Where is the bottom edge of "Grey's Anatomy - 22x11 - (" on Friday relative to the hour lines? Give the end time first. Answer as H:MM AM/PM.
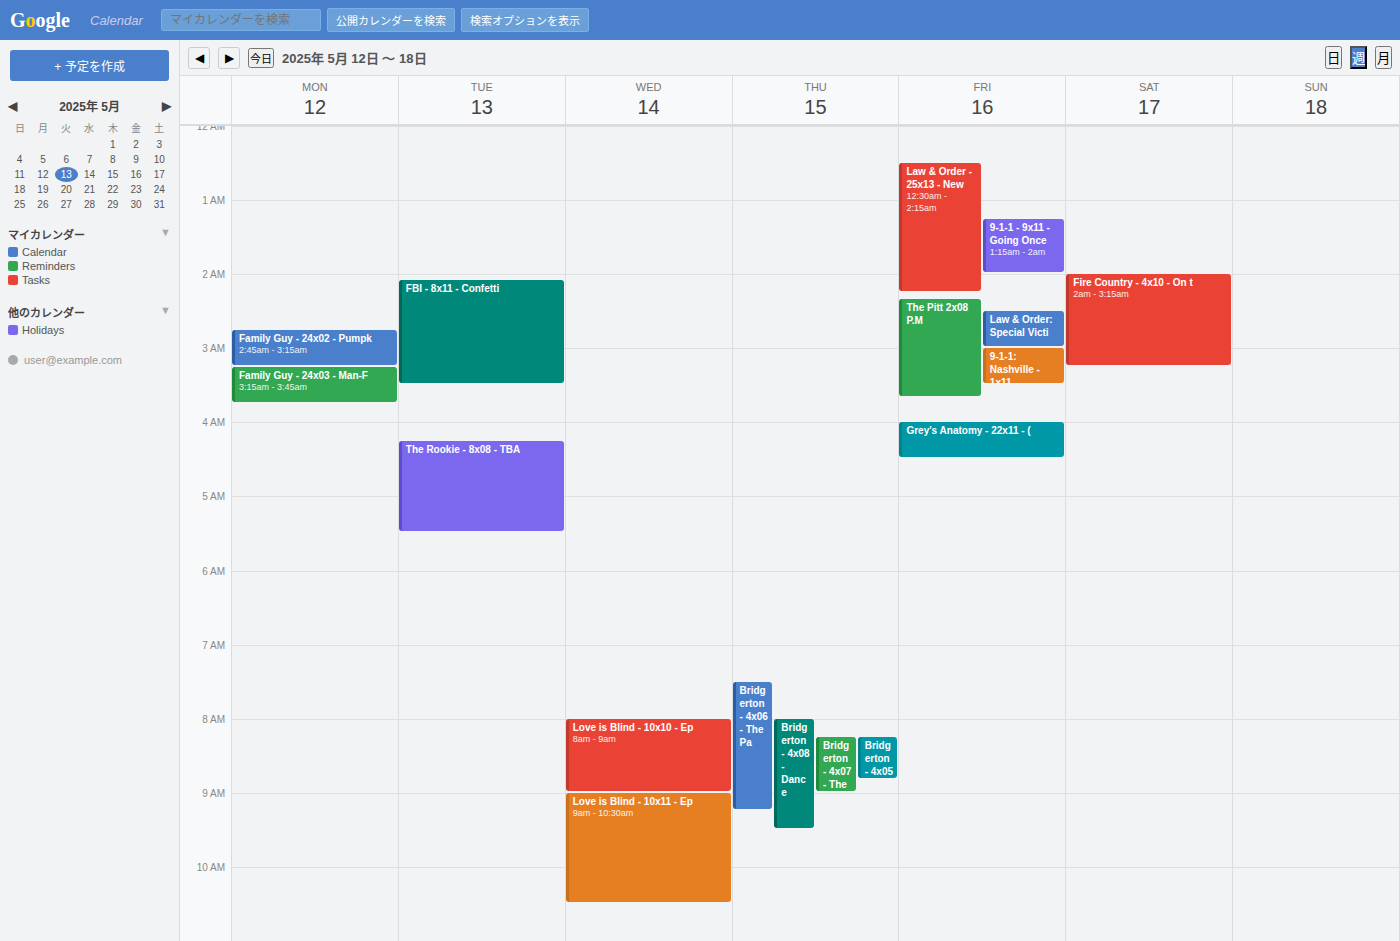
4:30 AM -- halfway between the 4 AM and 5 AM lines.